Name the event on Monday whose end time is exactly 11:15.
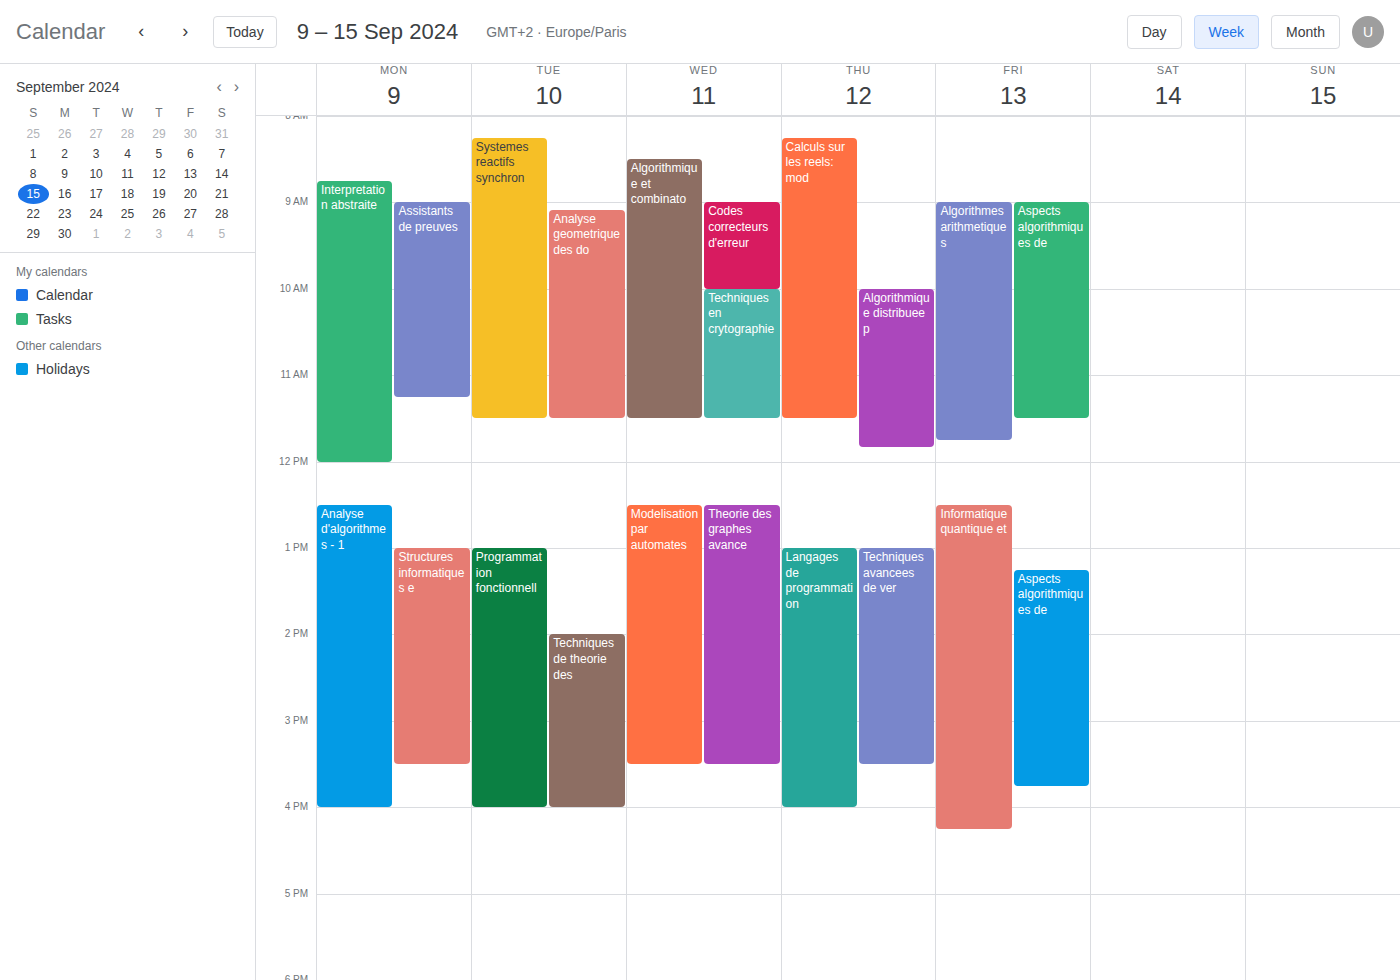
"Assistants de preuves"